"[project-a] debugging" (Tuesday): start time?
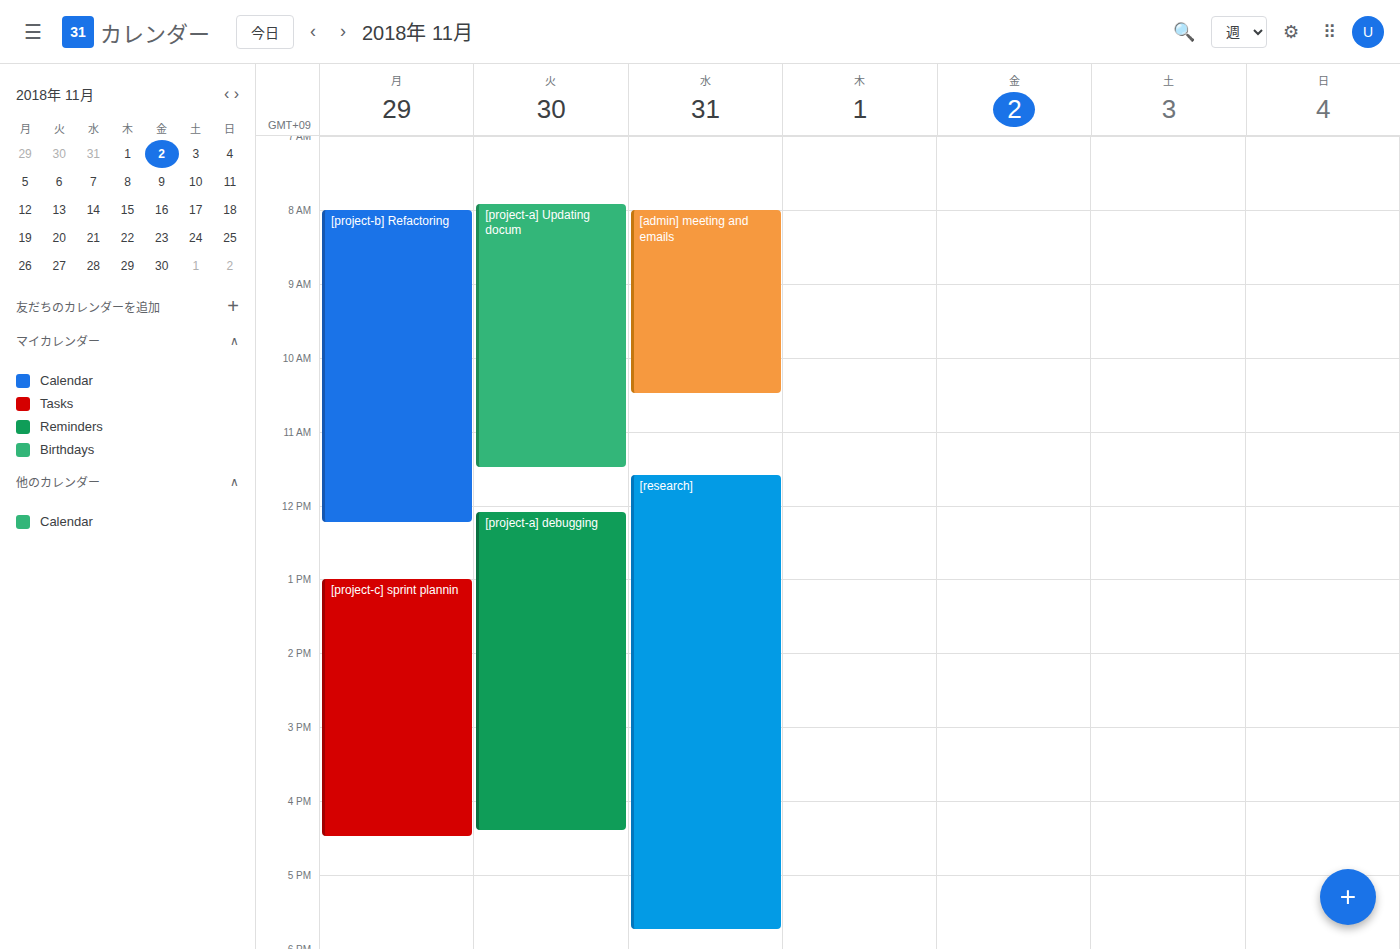
12:05 PM